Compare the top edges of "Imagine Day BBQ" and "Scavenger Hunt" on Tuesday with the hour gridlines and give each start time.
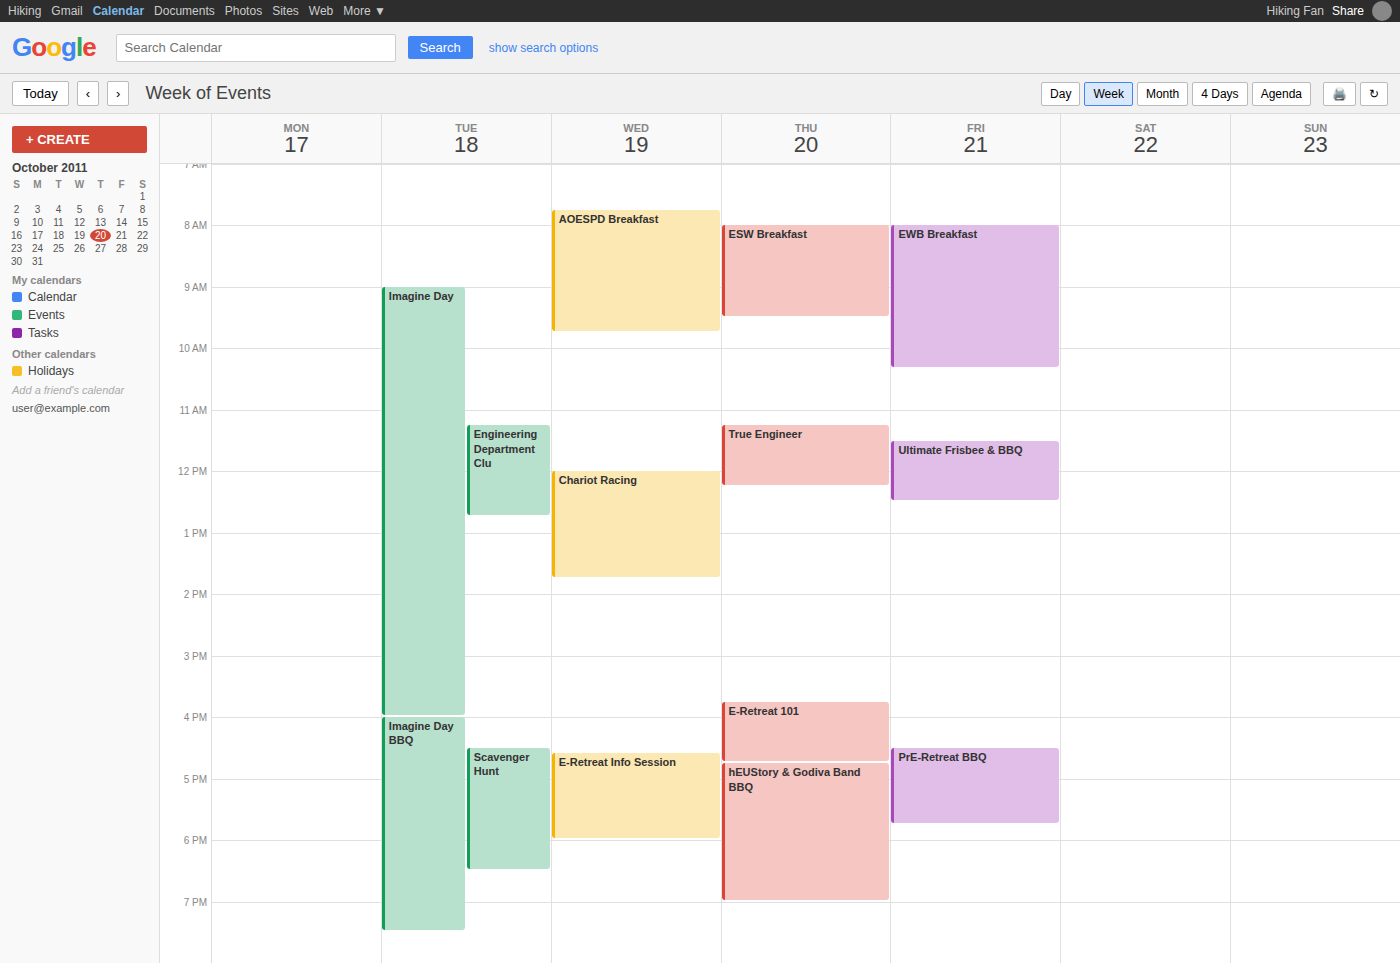
"Imagine Day BBQ": 4:00 PM, exactly on the 4 PM line. "Scavenger Hunt": 4:30 PM, halfway between the 4 PM and 5 PM lines.